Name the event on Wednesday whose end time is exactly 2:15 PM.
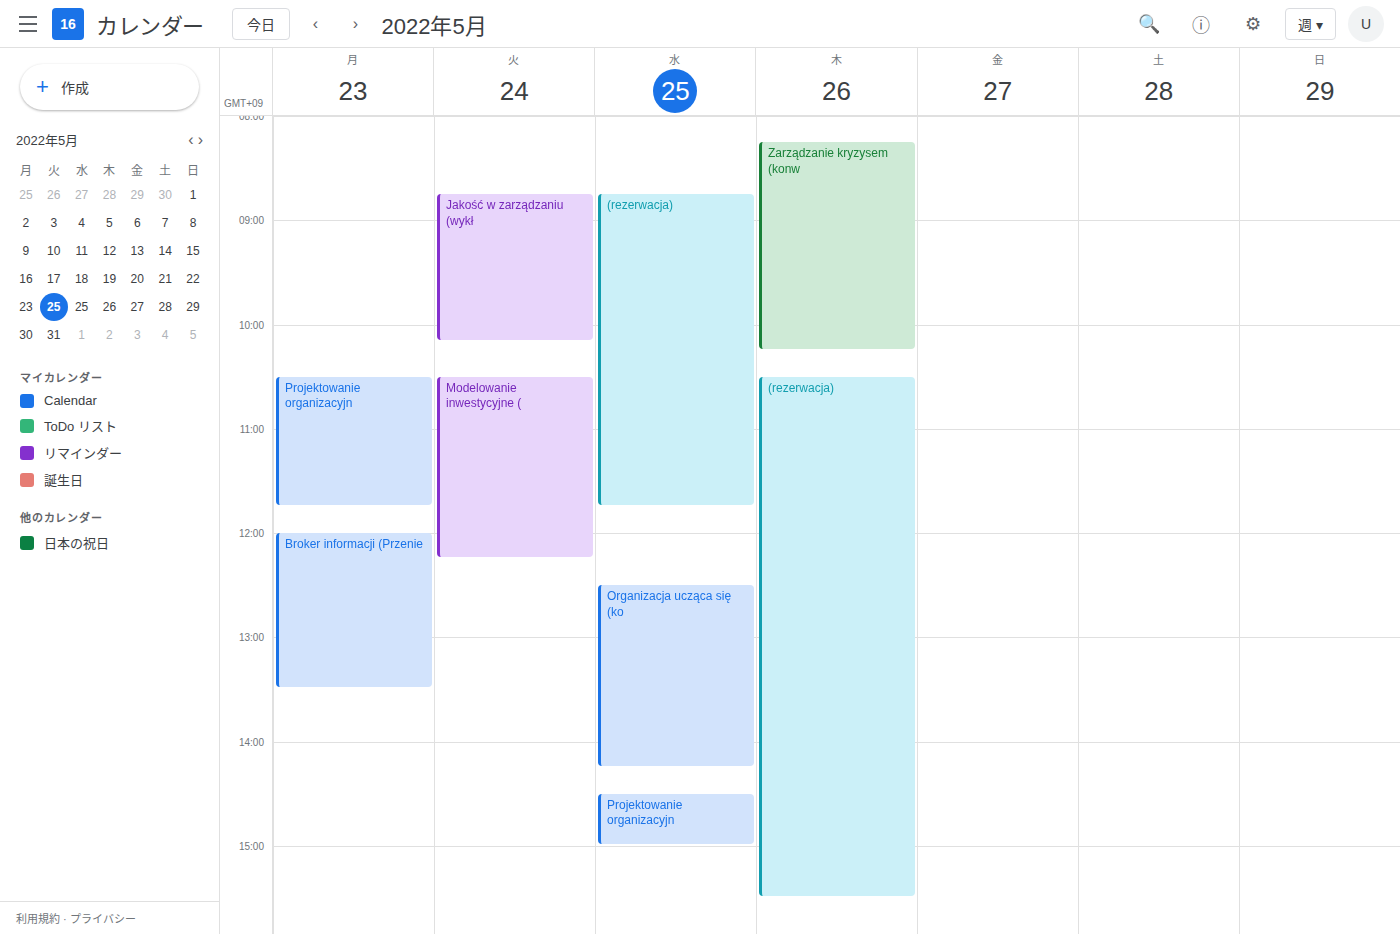
"Organizacja ucząca się (ko"